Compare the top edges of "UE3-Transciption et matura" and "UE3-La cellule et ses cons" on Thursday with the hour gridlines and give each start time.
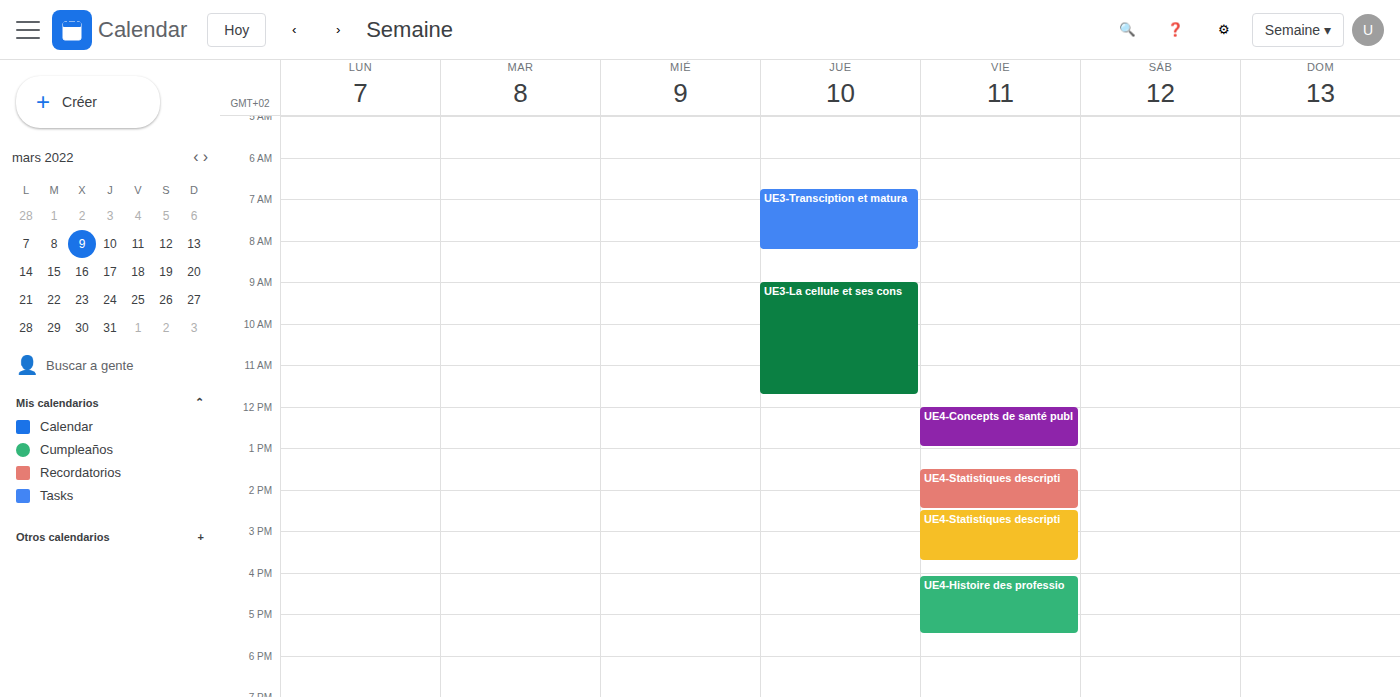
"UE3-Transciption et matura": 6:45 AM, neither: three quarters of the way from the 6 AM line to the 7 AM line. "UE3-La cellule et ses cons": 9:00 AM, exactly on the 9 AM line.